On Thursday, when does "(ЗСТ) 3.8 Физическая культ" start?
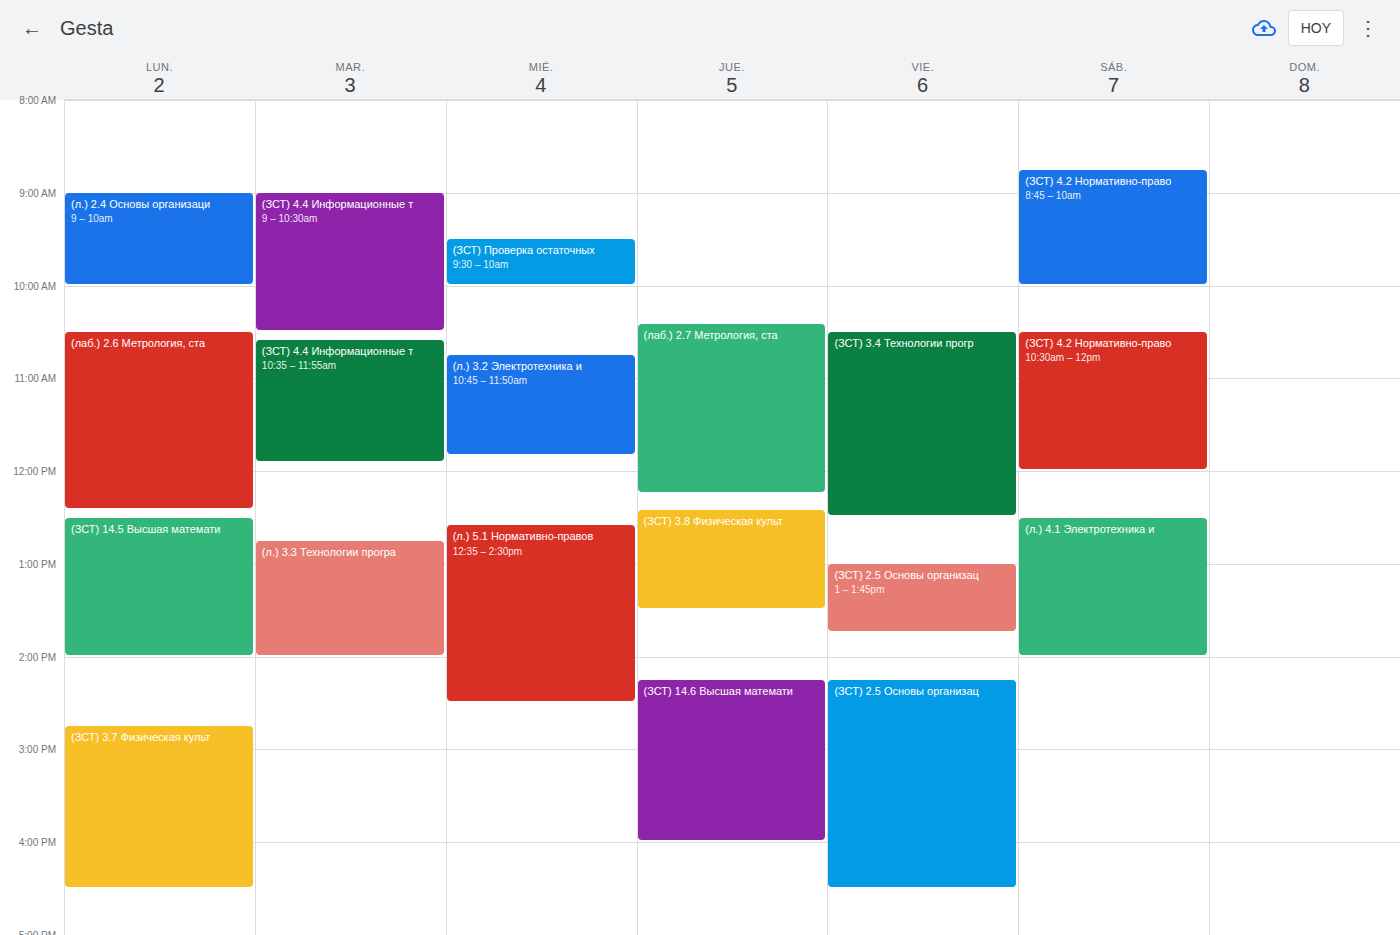
12:25